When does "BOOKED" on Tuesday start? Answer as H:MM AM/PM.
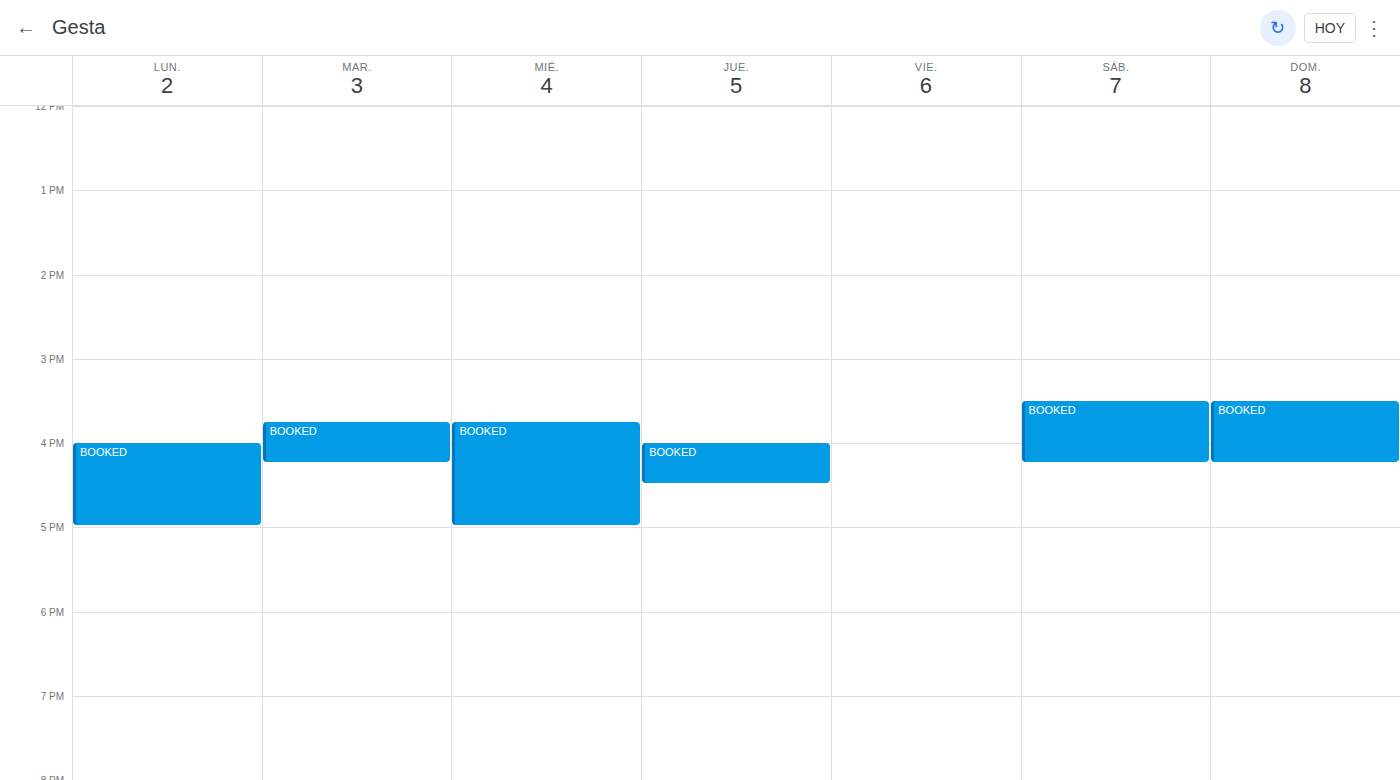
3:45 PM